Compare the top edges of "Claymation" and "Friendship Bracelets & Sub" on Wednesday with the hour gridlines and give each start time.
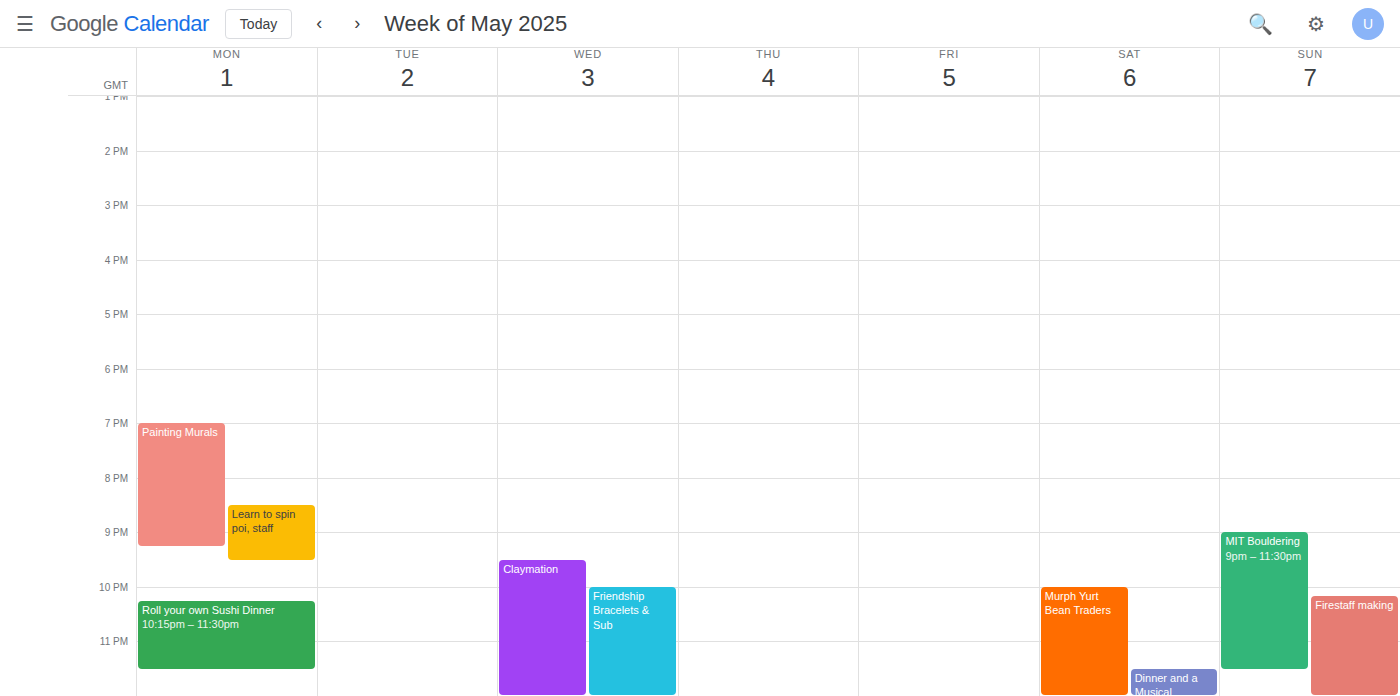
"Claymation": 21:30, halfway between the 21:00 and 22:00 lines. "Friendship Bracelets & Sub": 22:00, exactly on the 22:00 line.